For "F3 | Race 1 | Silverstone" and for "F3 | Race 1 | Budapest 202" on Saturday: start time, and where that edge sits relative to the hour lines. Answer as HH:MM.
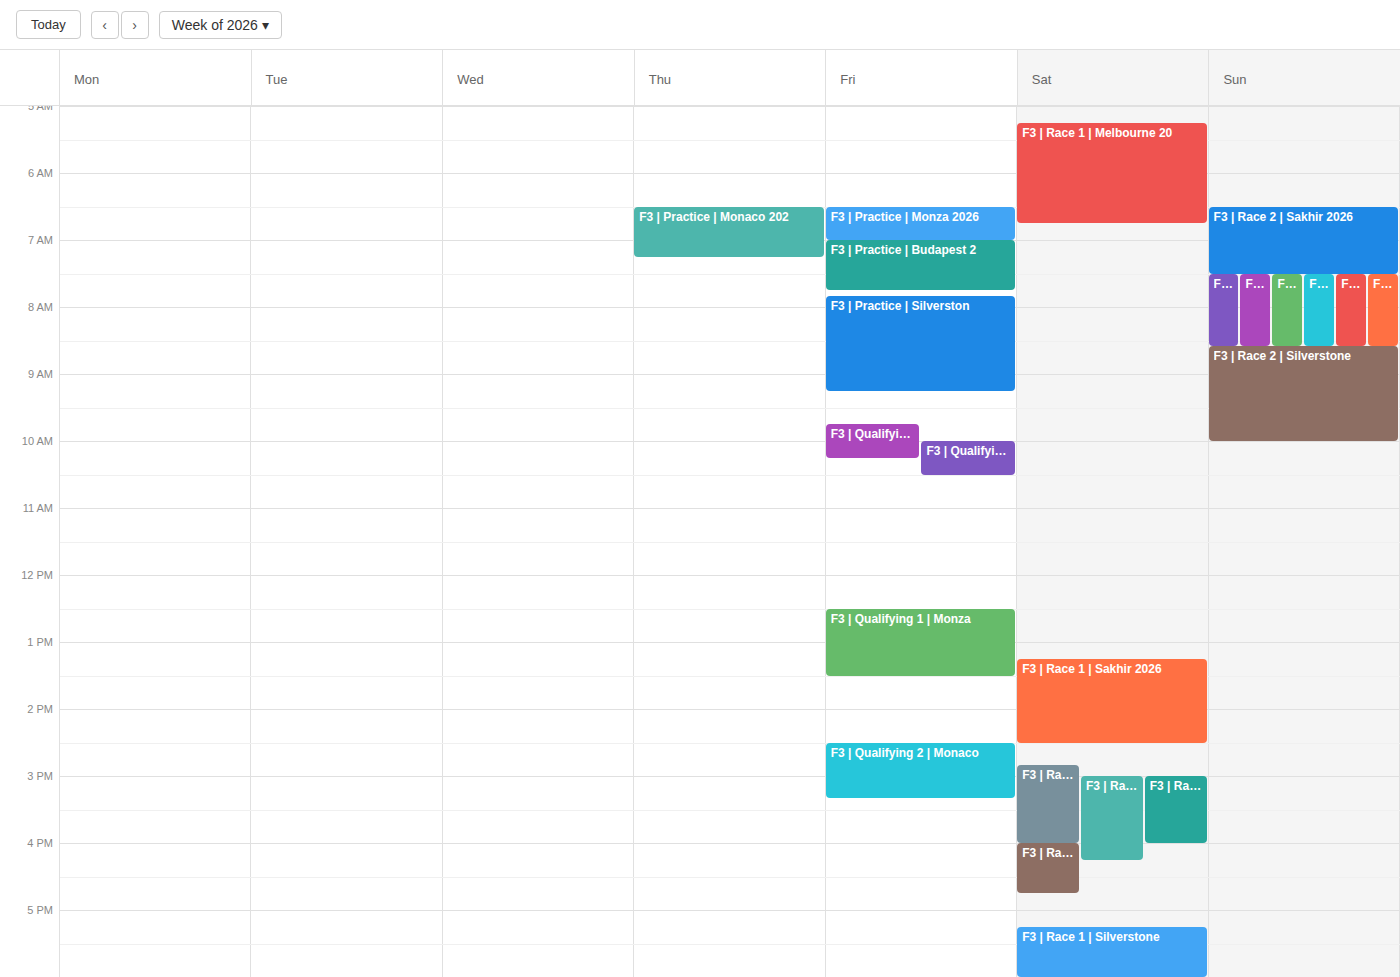
"F3 | Race 1 | Silverstone": 17:15, neither: a quarter of the way from the 17:00 line to the 18:00 line. "F3 | Race 1 | Budapest 202": 16:00, exactly on the 16:00 line.